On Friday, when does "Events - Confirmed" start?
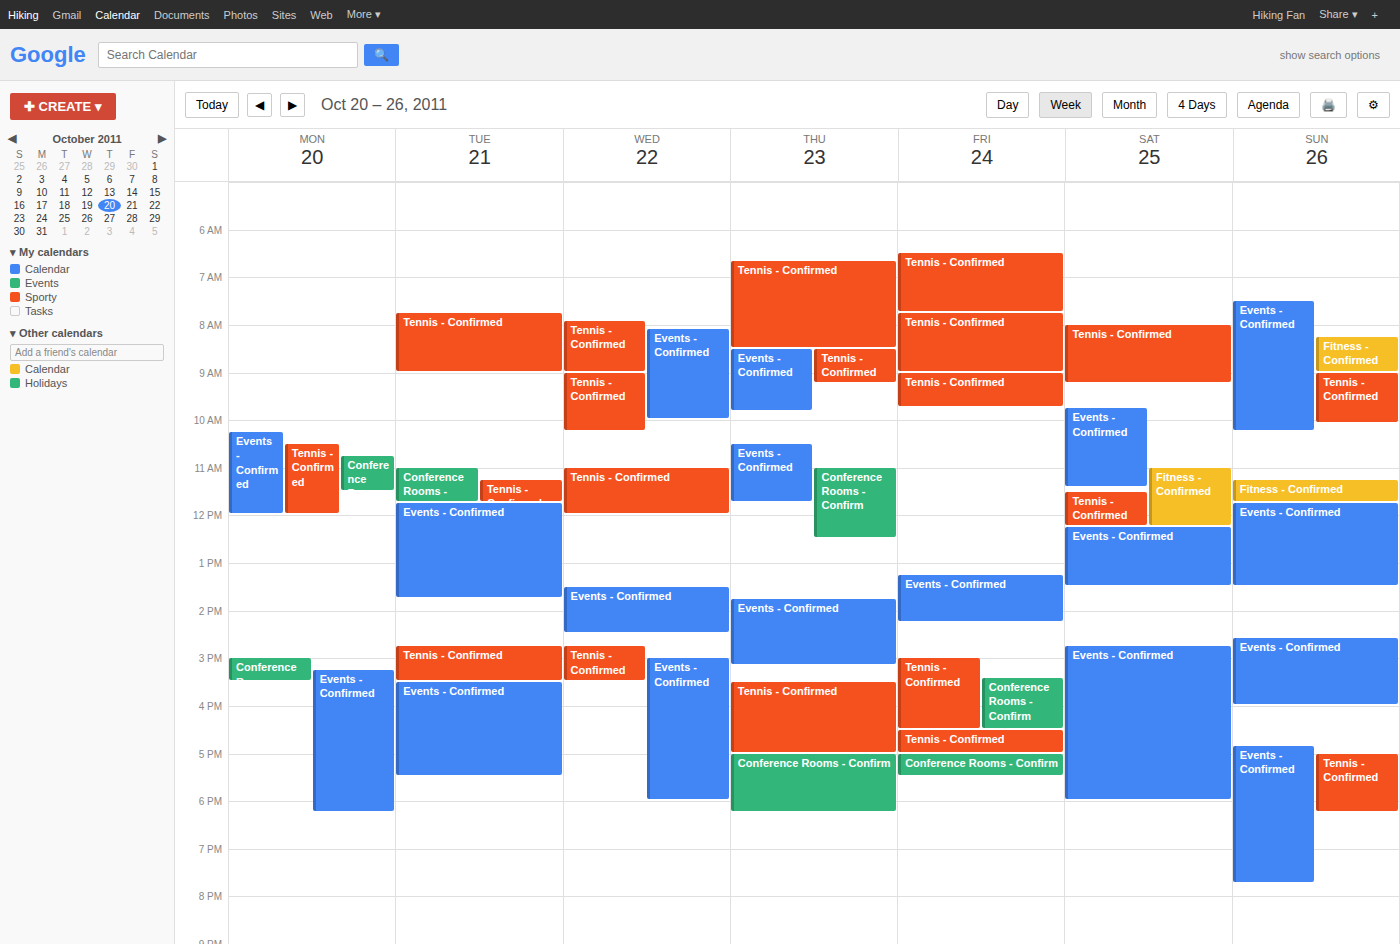
1:15 PM